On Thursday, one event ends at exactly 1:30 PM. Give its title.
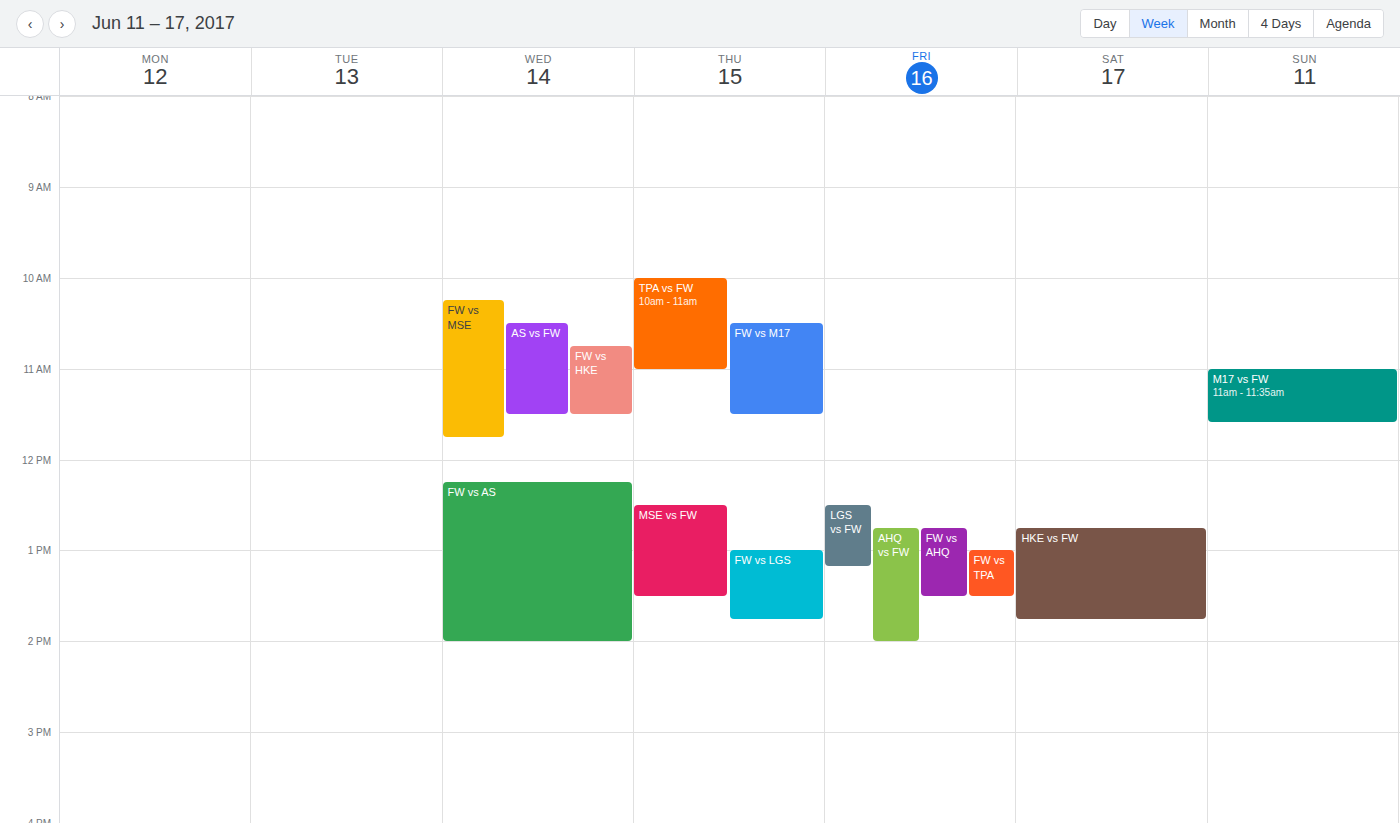
"MSE vs FW"